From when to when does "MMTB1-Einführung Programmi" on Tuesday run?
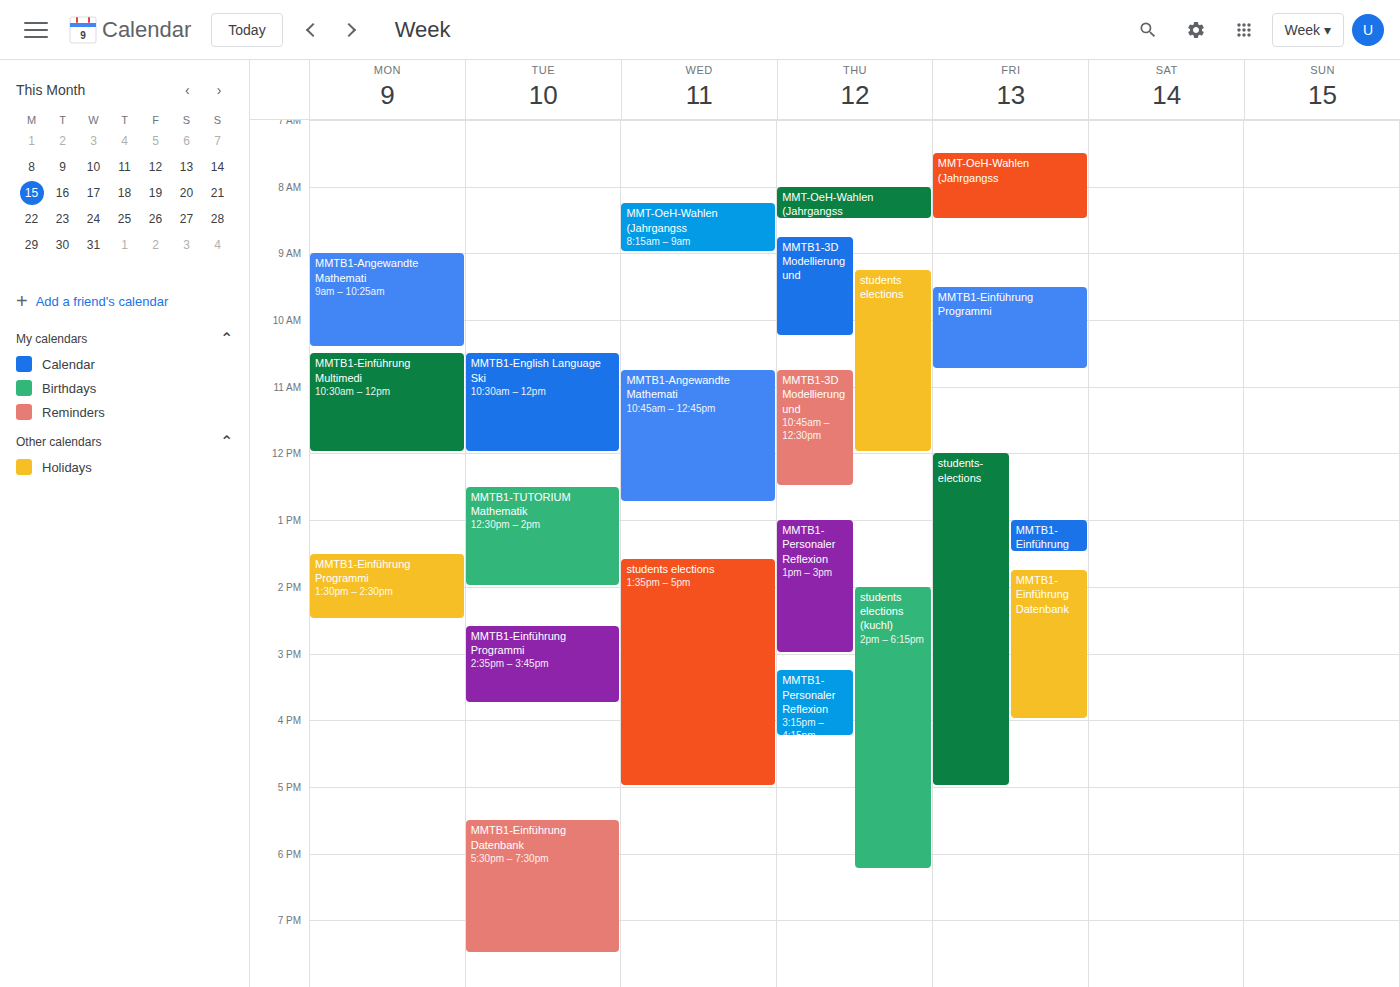
2:35 PM to 3:45 PM